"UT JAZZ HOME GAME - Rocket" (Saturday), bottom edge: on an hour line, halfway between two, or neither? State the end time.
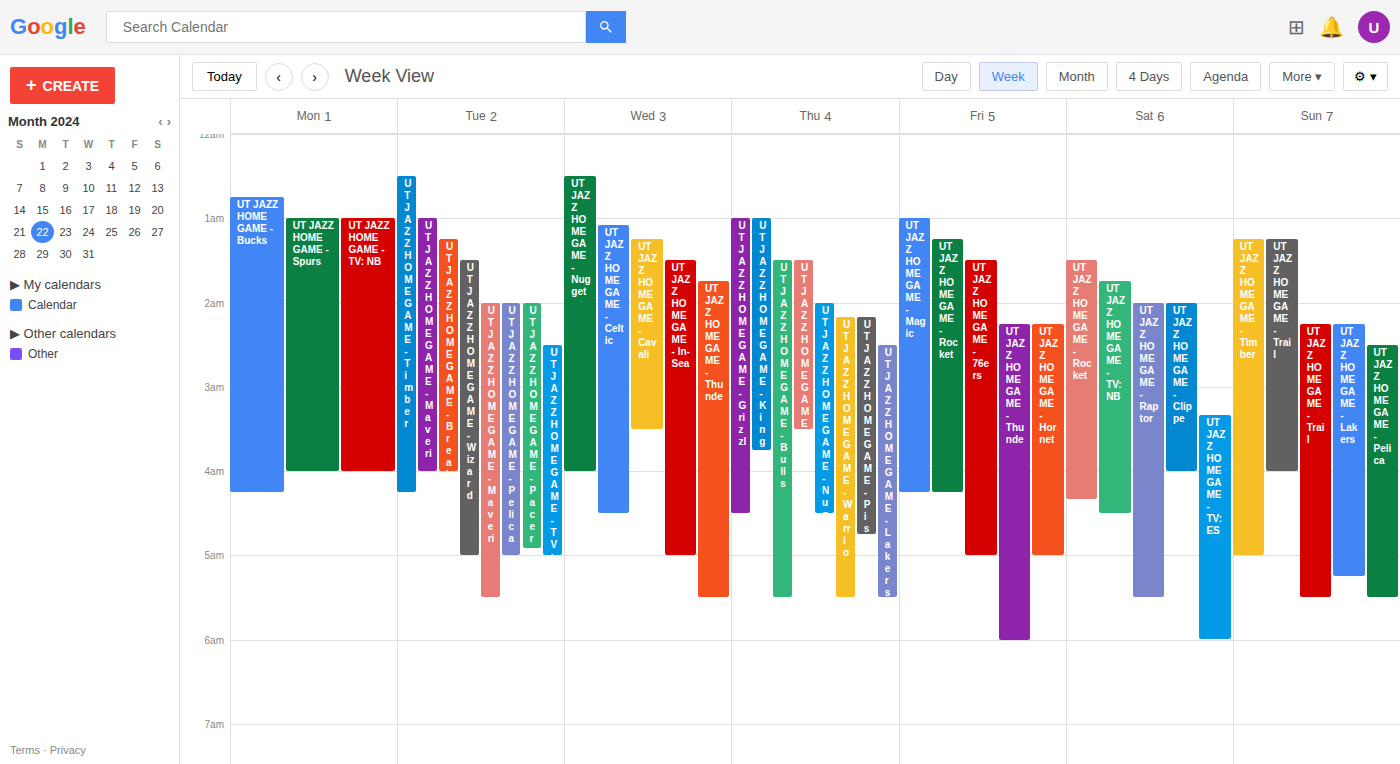
4:20 AM -- neither: 20 minutes below the 4 AM line and 40 minutes above the 5 AM line.